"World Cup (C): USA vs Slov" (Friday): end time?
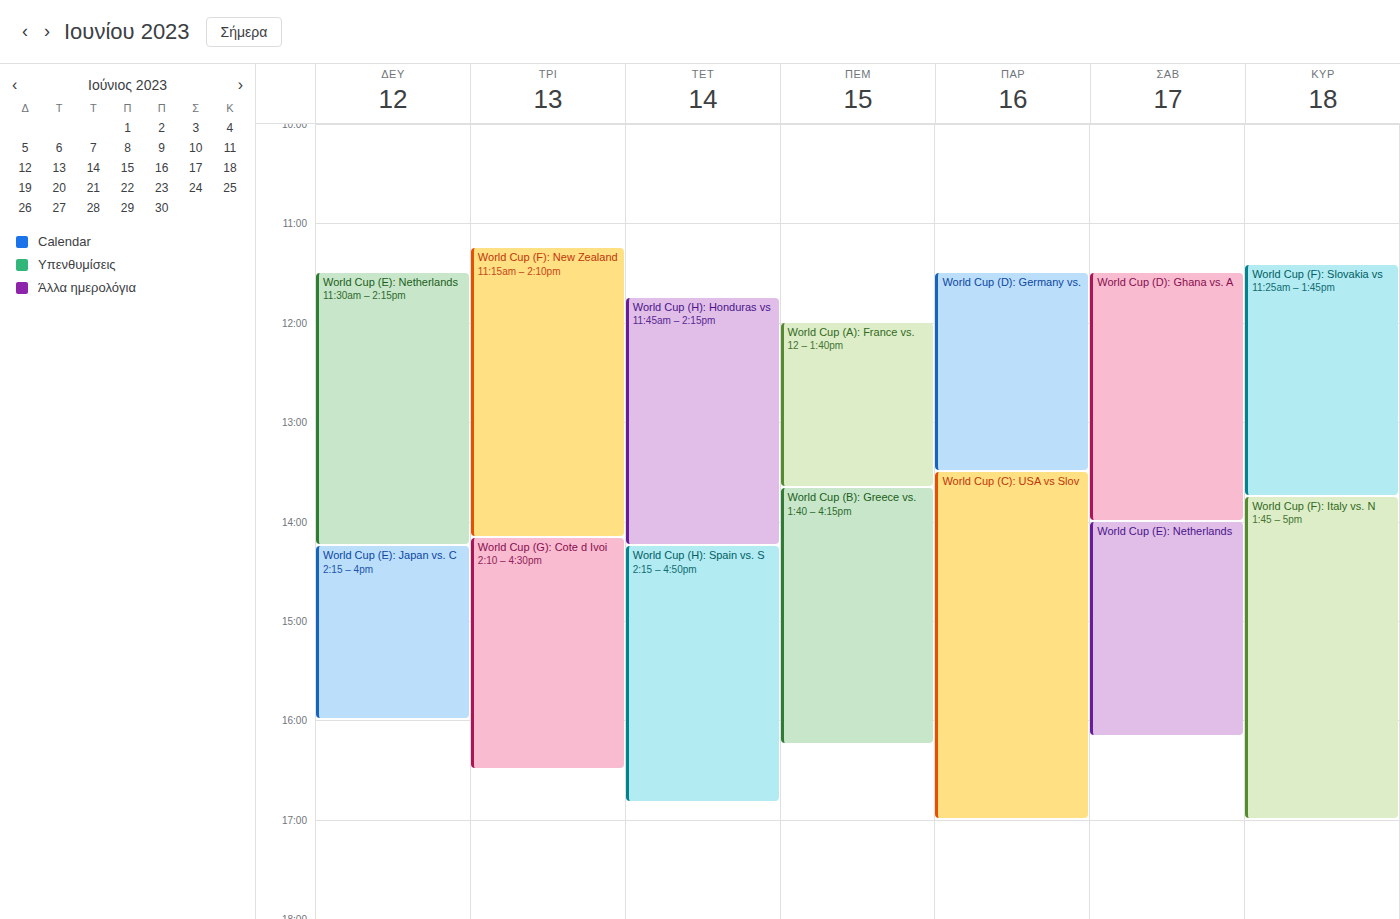
5:00 PM